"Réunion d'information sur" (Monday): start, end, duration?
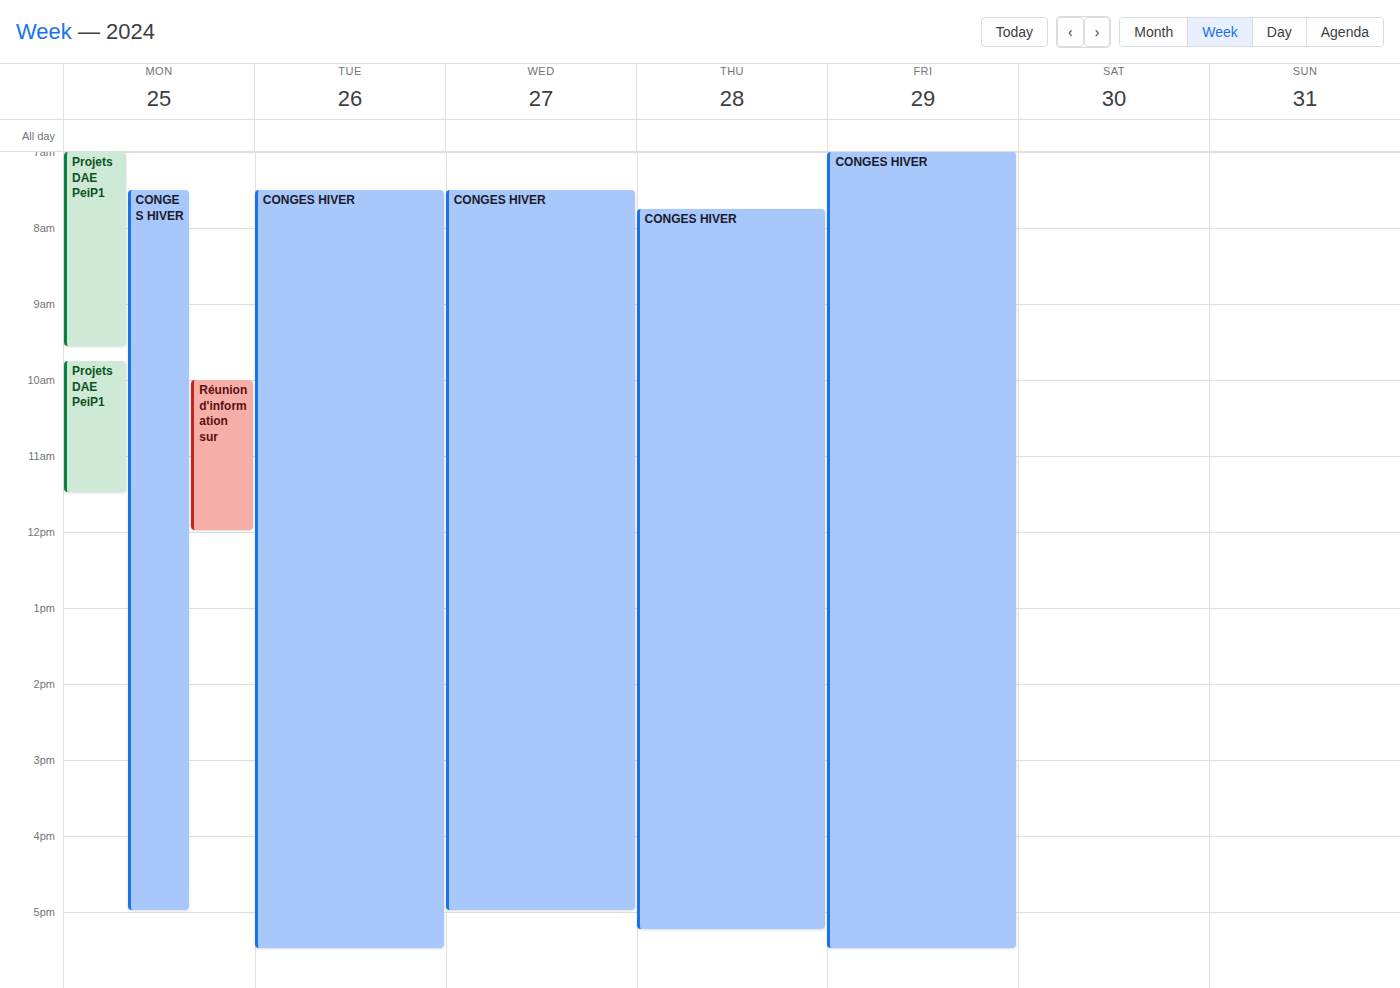
10:00 AM to 12:00 PM, 2 hours